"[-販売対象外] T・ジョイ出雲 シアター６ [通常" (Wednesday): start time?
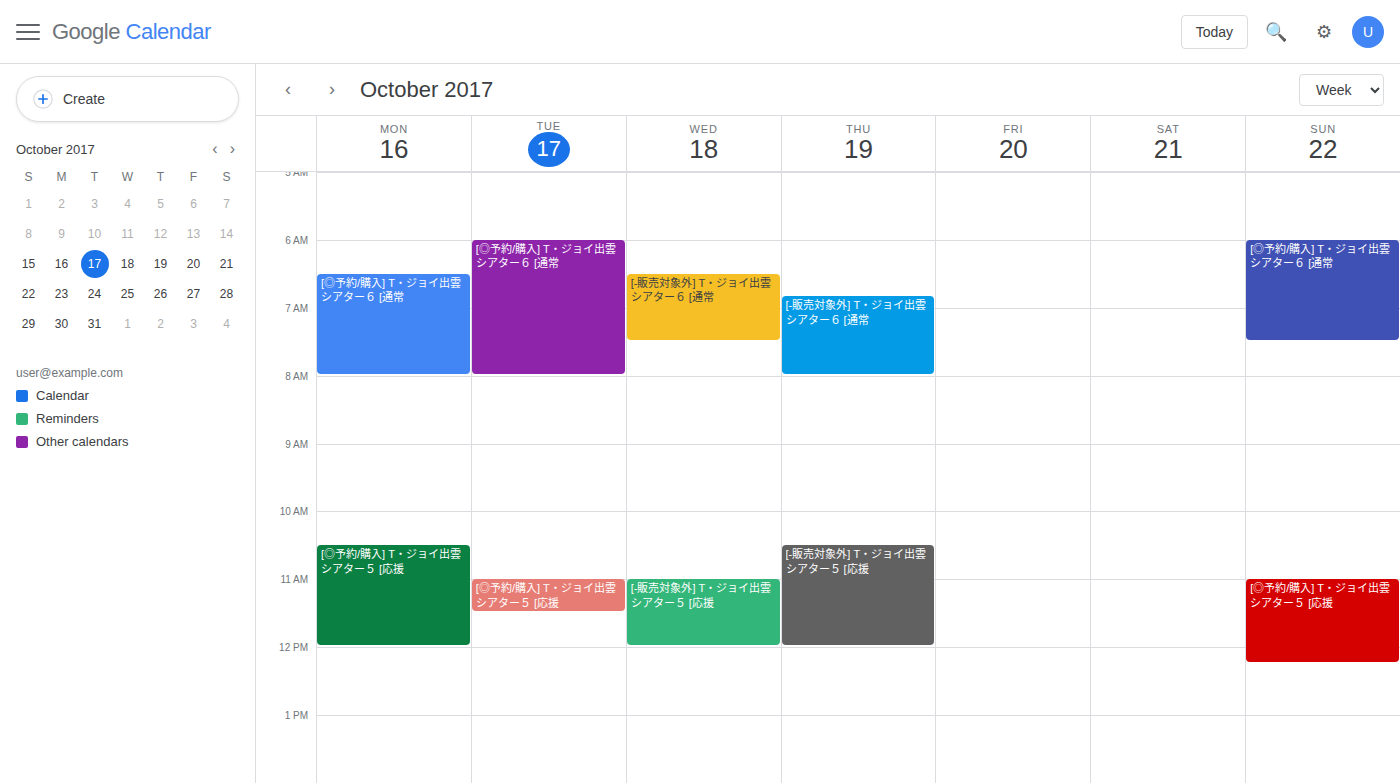
6:30 AM